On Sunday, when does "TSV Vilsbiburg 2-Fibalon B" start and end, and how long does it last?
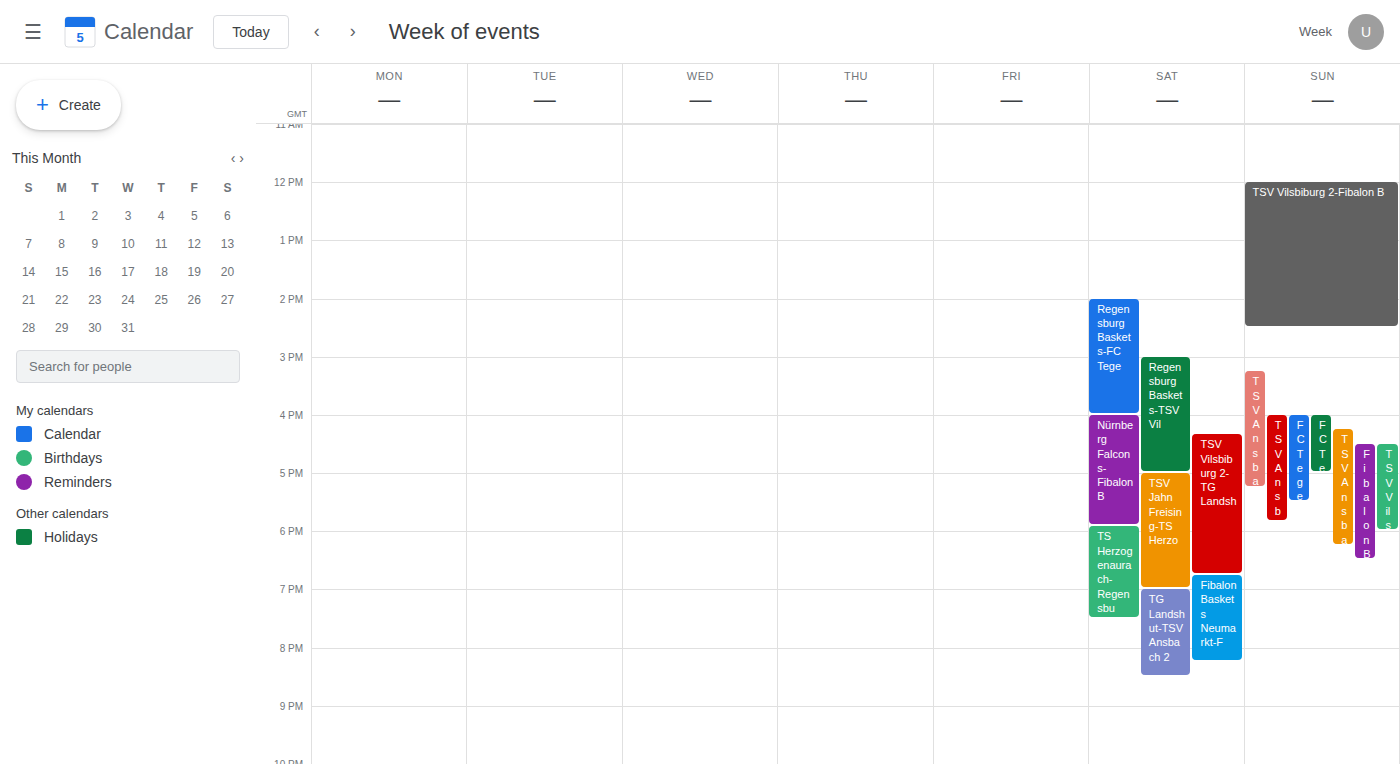
12:00 PM to 2:30 PM, 2 hours 30 minutes